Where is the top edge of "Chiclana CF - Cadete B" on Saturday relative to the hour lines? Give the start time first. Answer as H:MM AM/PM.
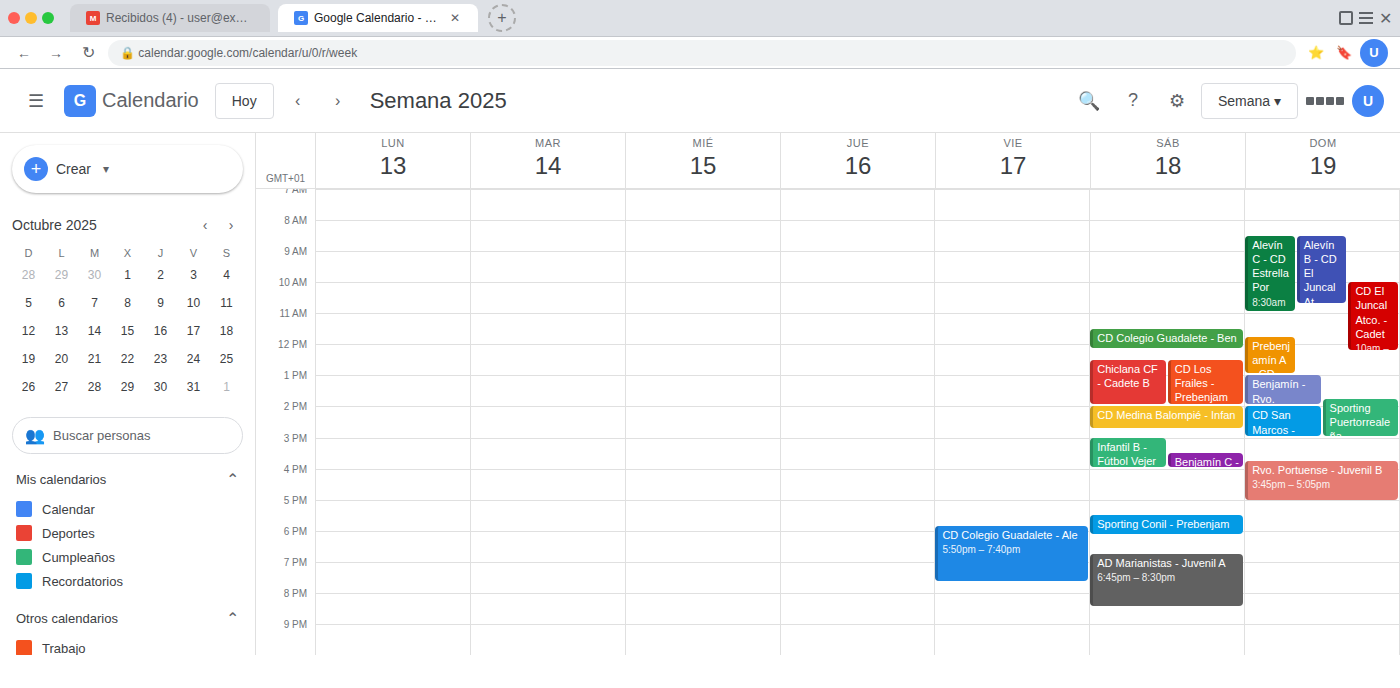
12:30 PM -- halfway between the 12 PM and 1 PM lines.